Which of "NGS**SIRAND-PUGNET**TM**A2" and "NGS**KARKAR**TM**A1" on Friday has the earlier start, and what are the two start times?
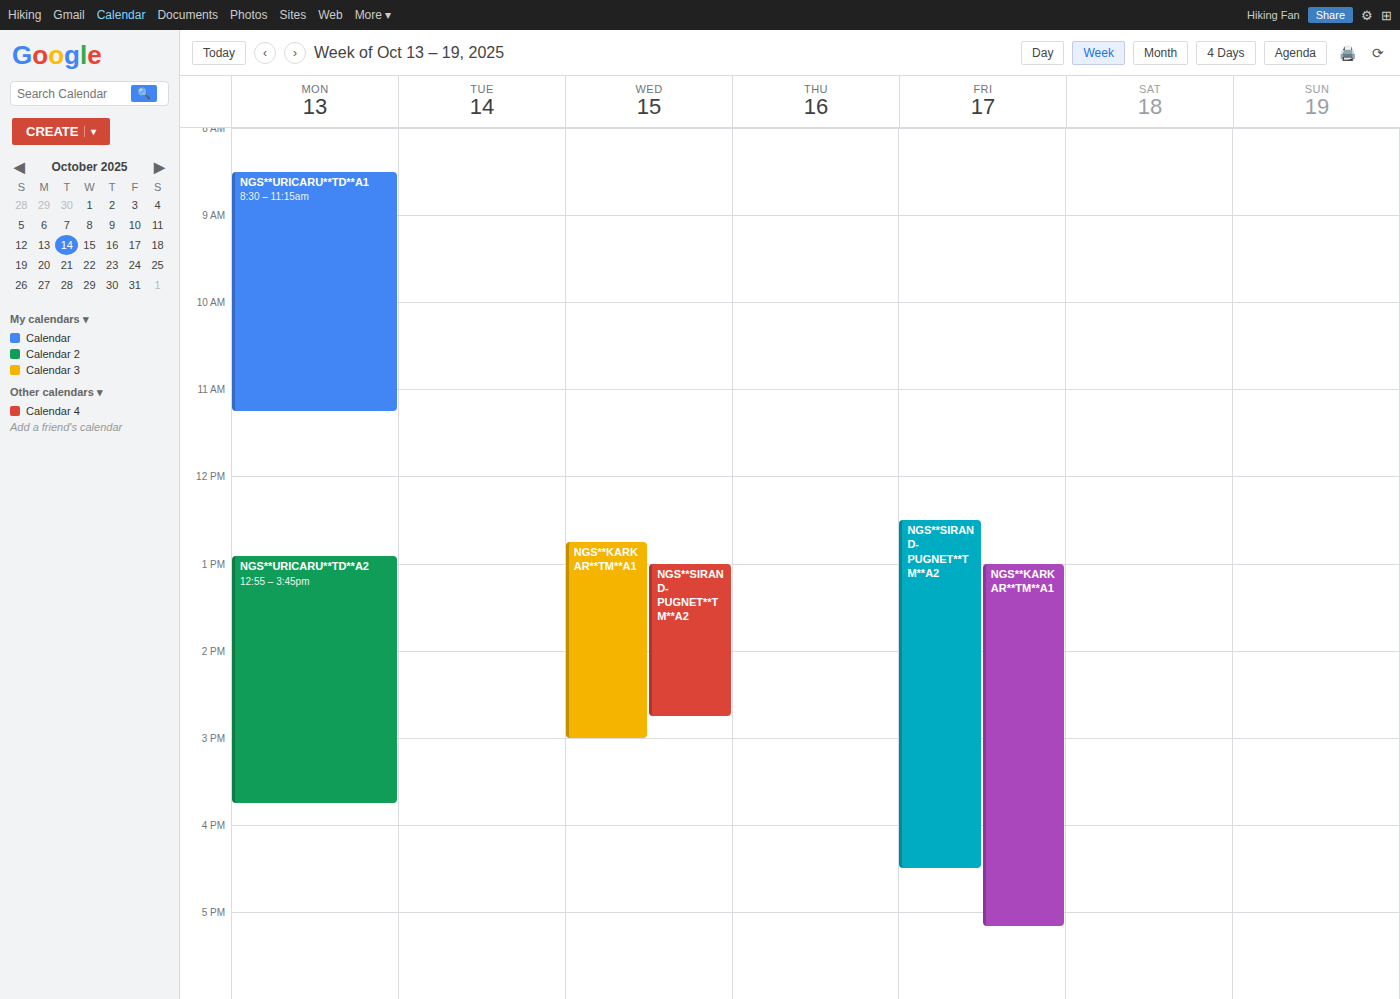
"NGS**SIRAND-PUGNET**TM**A2" 12:30 PM; "NGS**KARKAR**TM**A1" 1:00 PM.